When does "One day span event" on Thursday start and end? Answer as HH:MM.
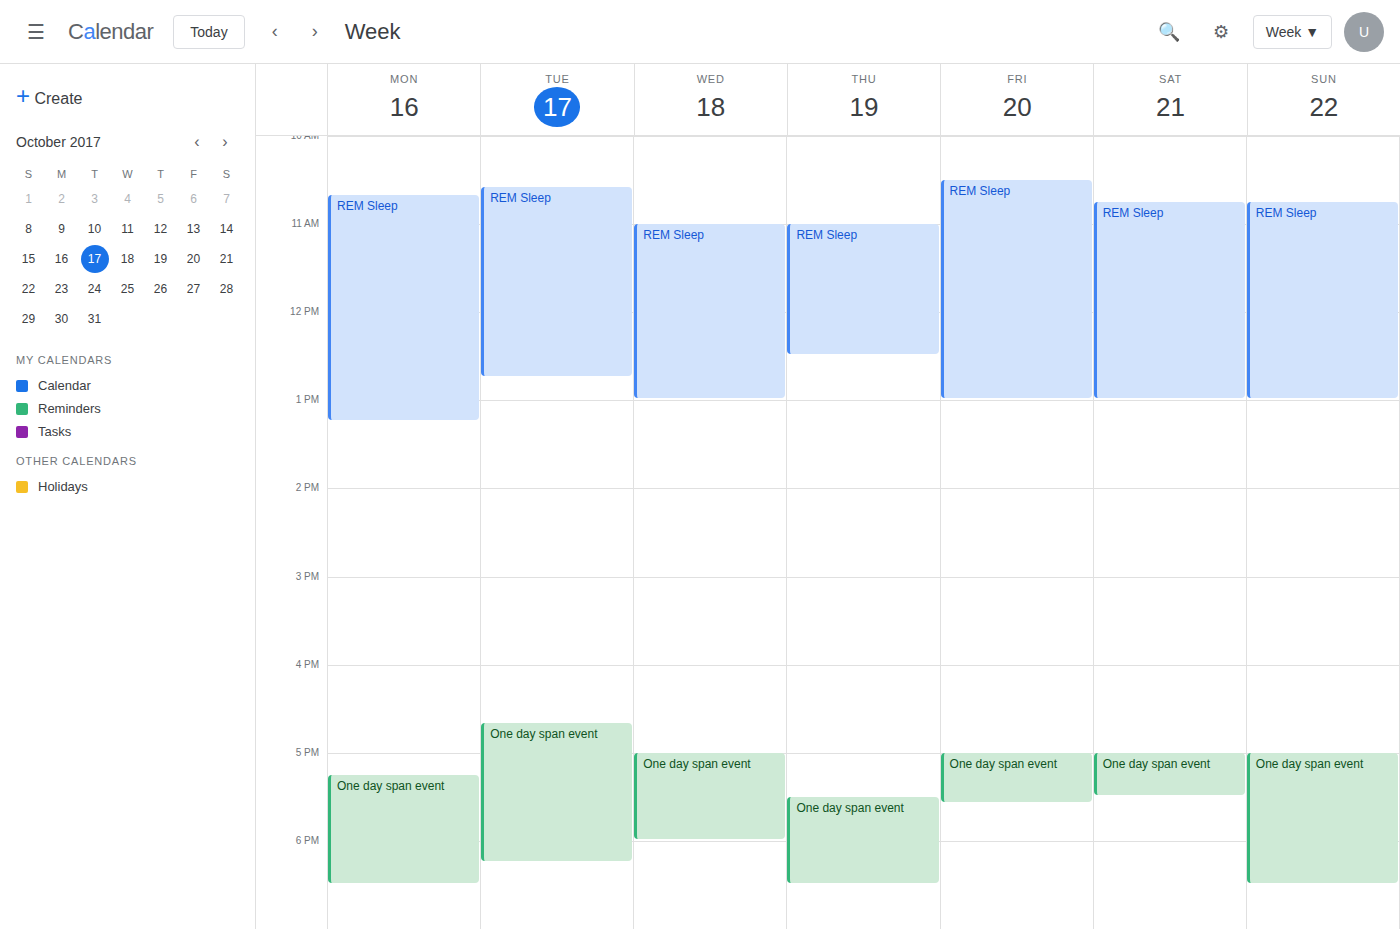
17:30 to 18:30